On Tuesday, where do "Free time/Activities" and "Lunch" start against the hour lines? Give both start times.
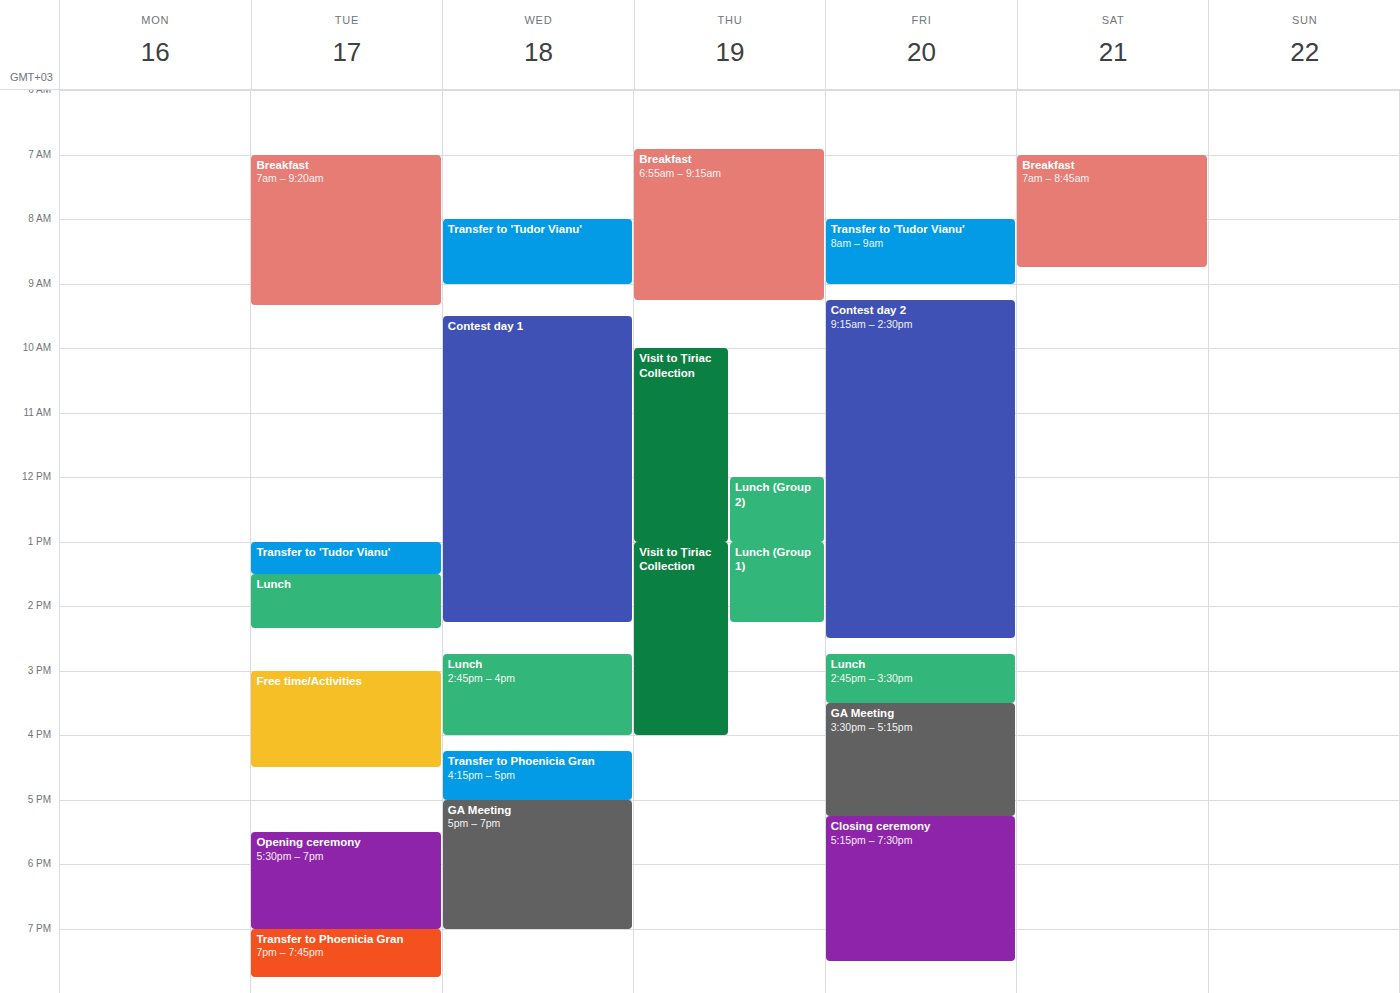
"Free time/Activities": 15:00, exactly on the 15:00 line. "Lunch": 13:30, halfway between the 13:00 and 14:00 lines.